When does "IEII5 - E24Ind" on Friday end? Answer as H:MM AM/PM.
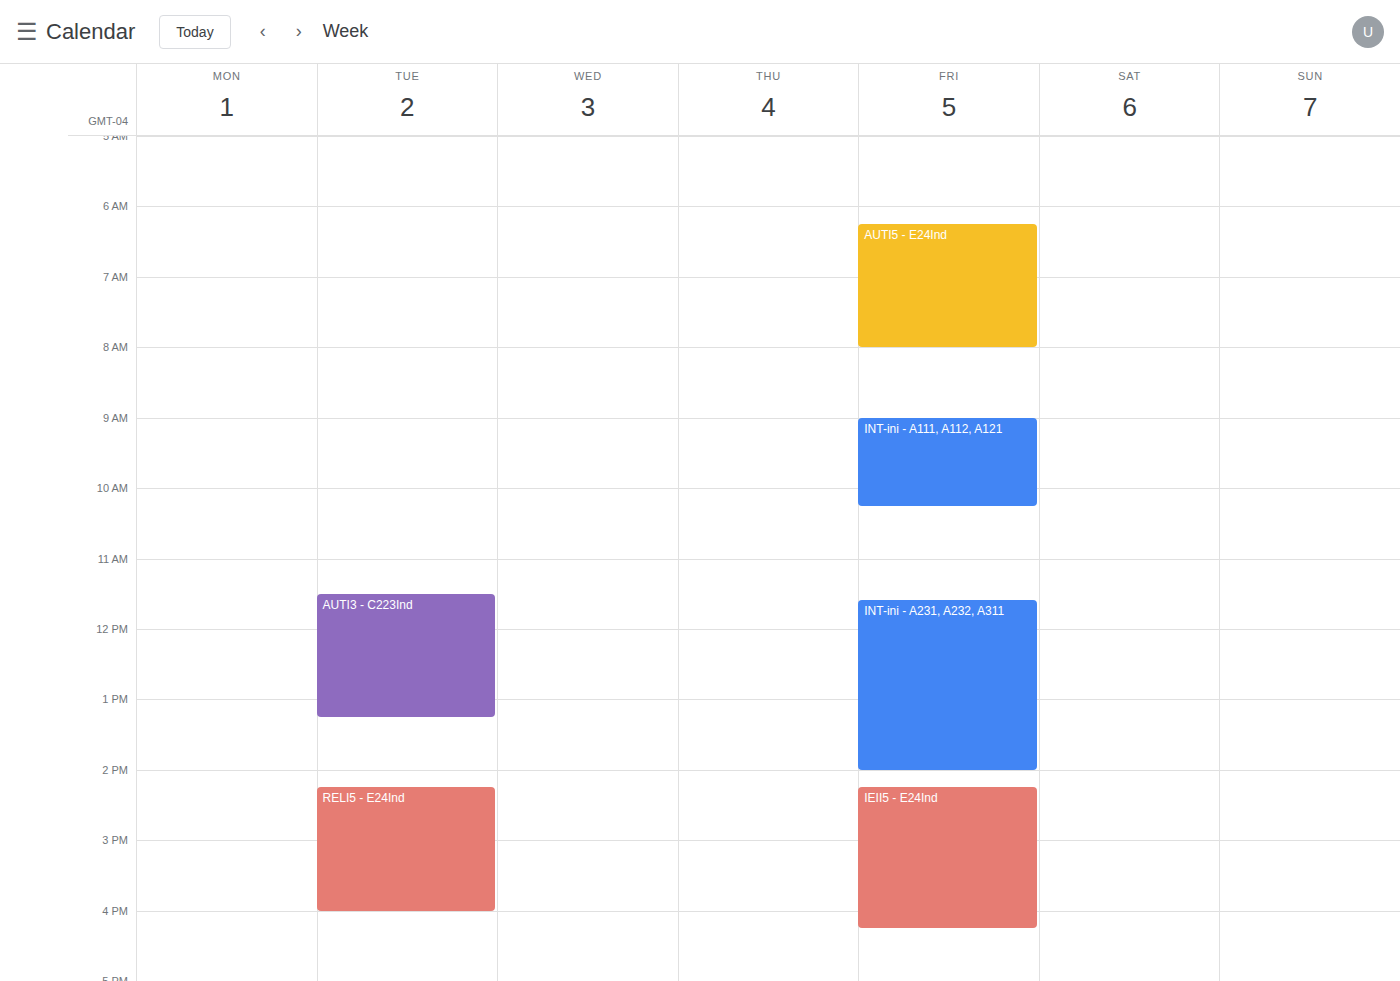
4:15 PM